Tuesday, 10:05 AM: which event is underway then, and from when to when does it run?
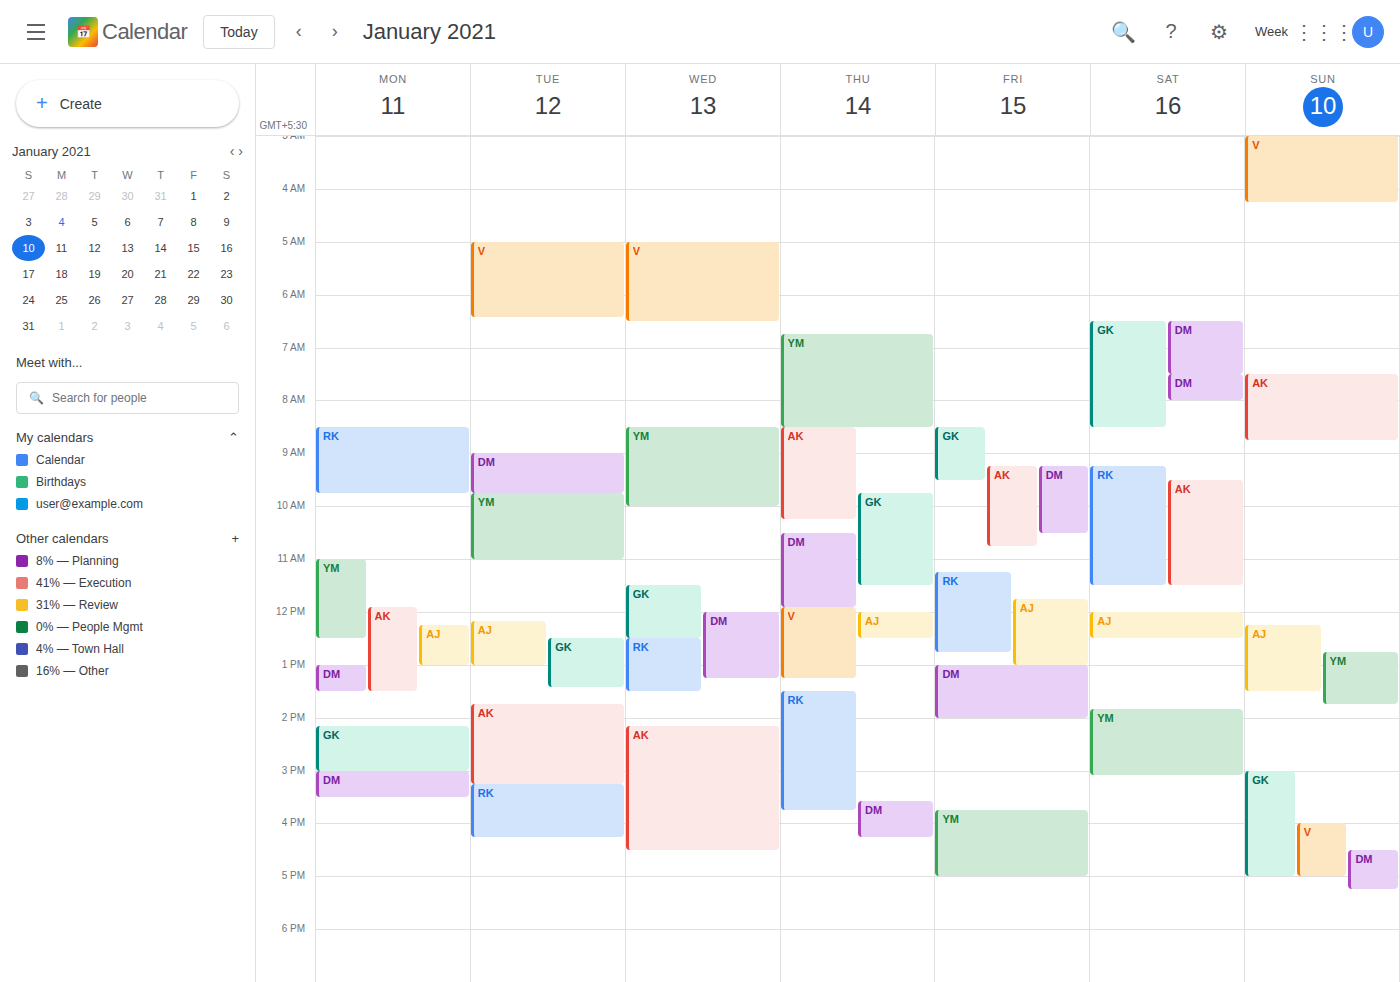
"YM", 9:45 AM to 11:00 AM